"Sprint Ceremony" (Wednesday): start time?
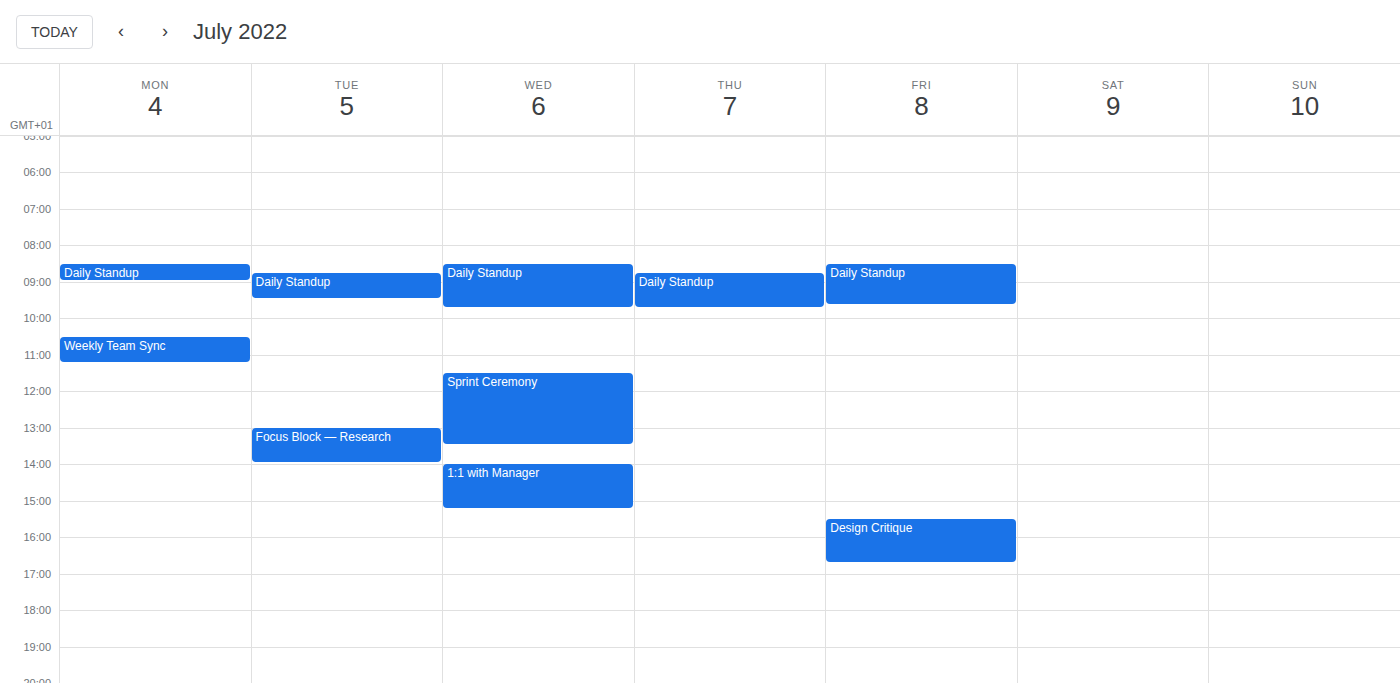
11:30 AM